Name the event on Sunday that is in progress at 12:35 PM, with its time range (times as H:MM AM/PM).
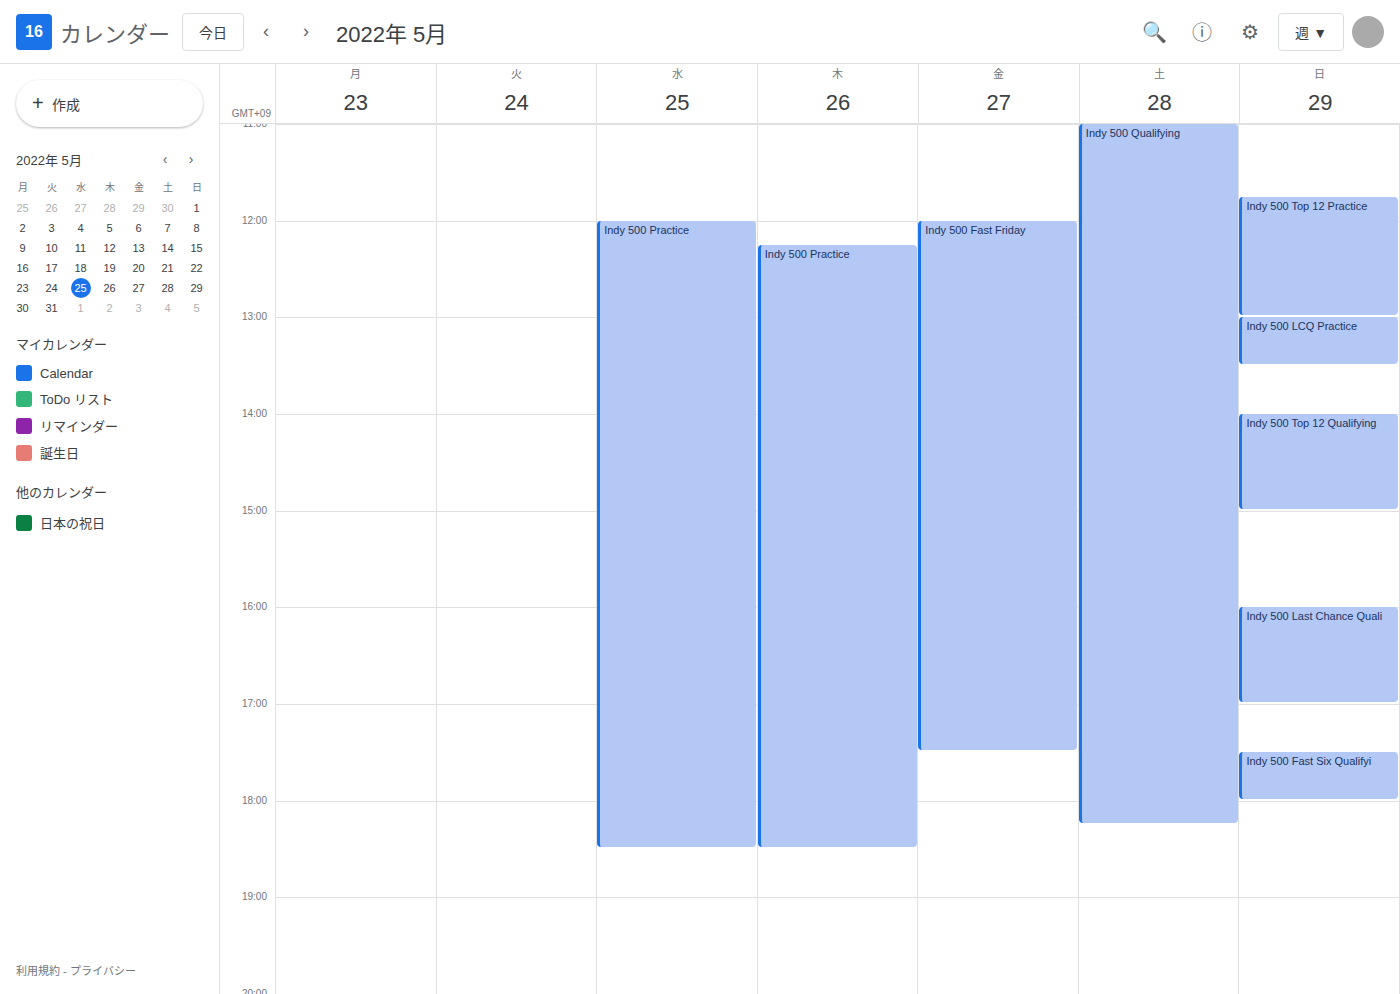
"Indy 500 Top 12 Practice", 11:45 AM to 1:00 PM